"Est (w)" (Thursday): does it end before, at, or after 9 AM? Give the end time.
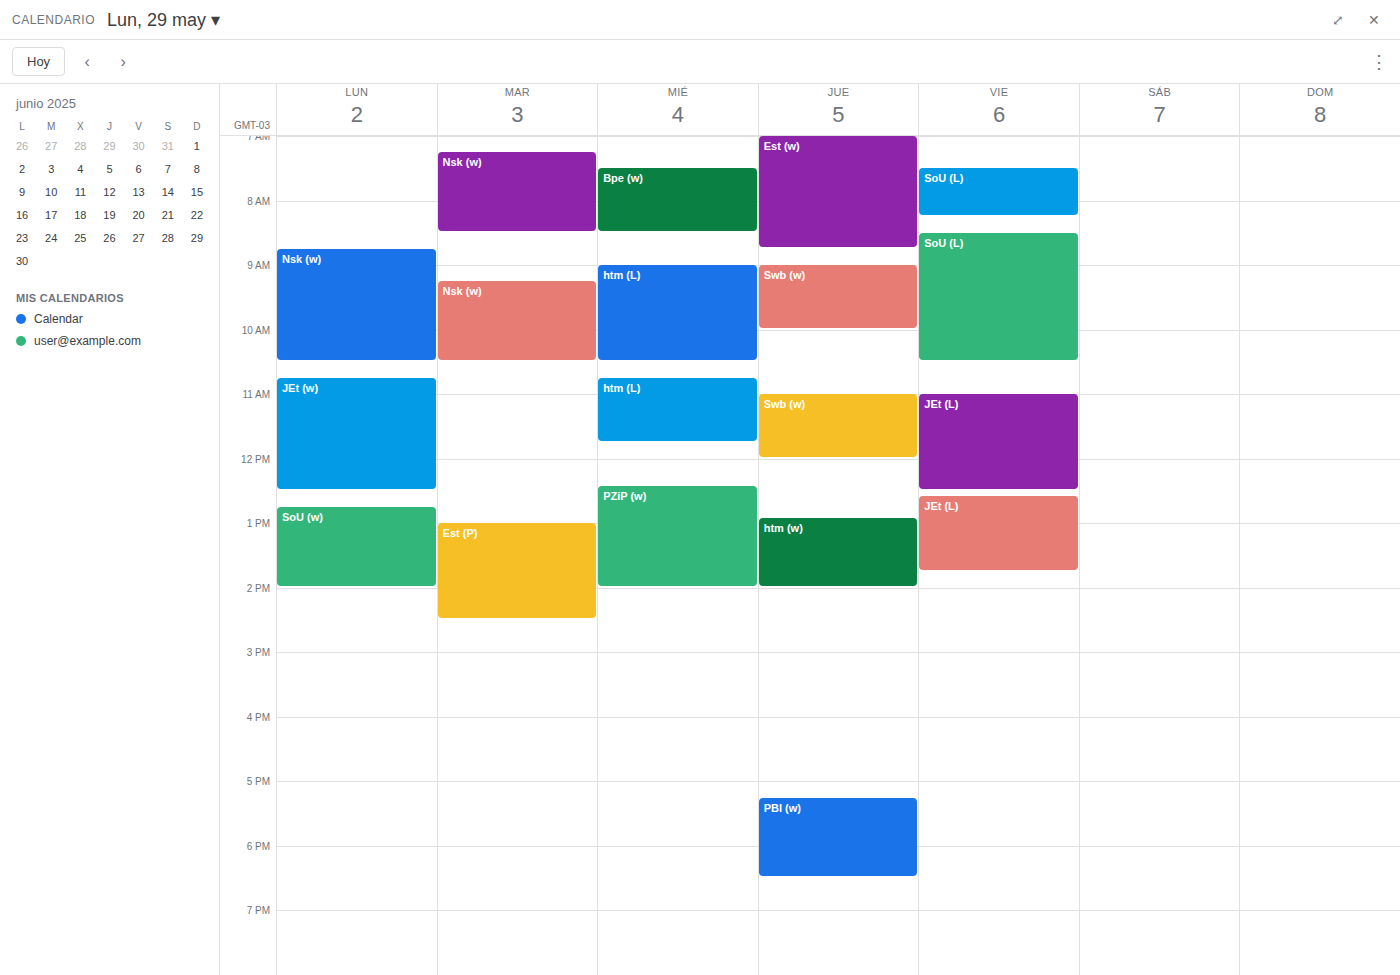
8:45 AM -- before 9 AM, 15 minutes above the 9 AM line.